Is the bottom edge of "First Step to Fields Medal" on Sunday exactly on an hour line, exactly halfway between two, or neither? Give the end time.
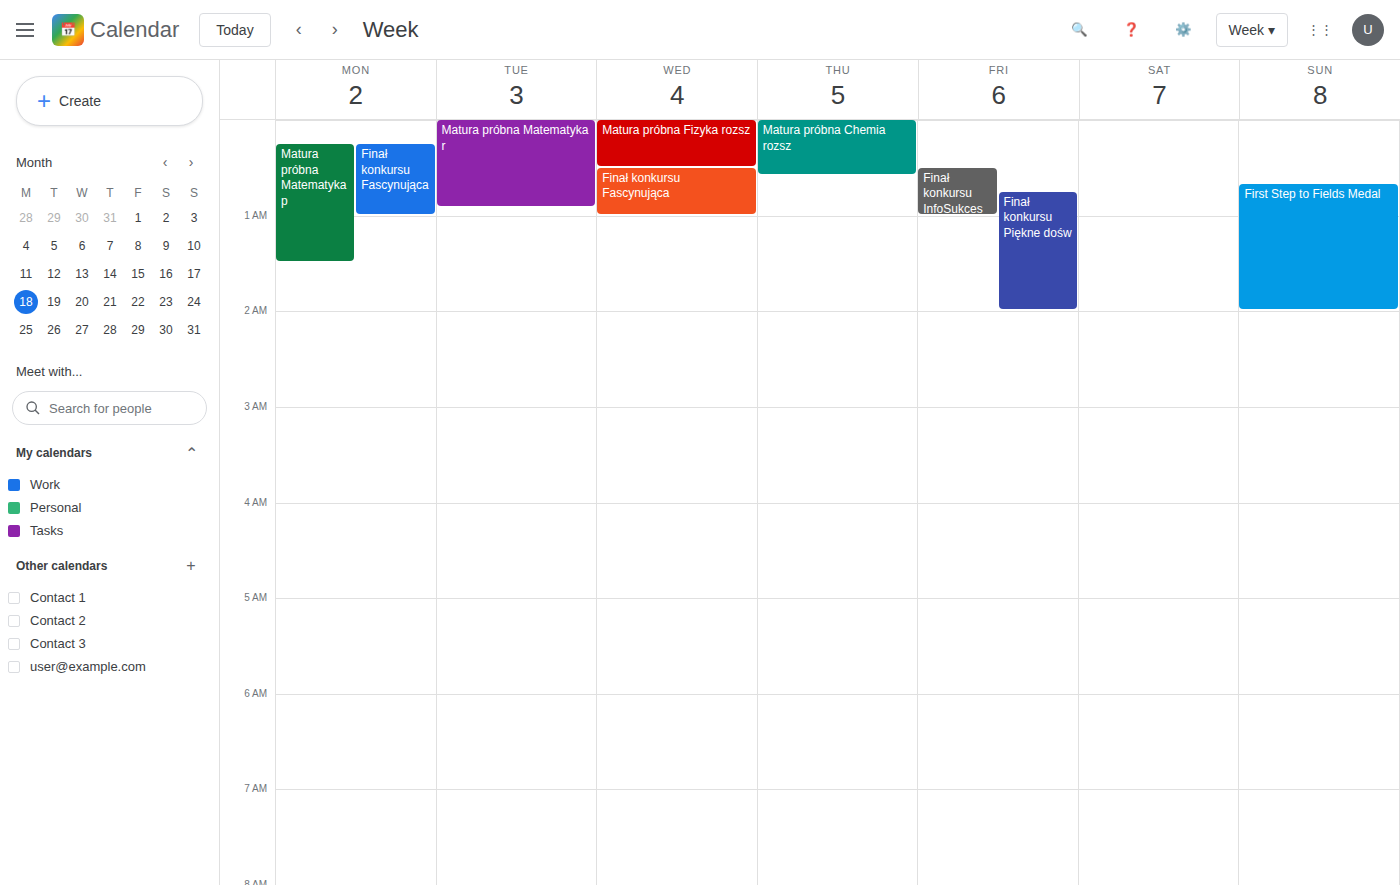
2:00 AM -- exactly on the 2 AM line.